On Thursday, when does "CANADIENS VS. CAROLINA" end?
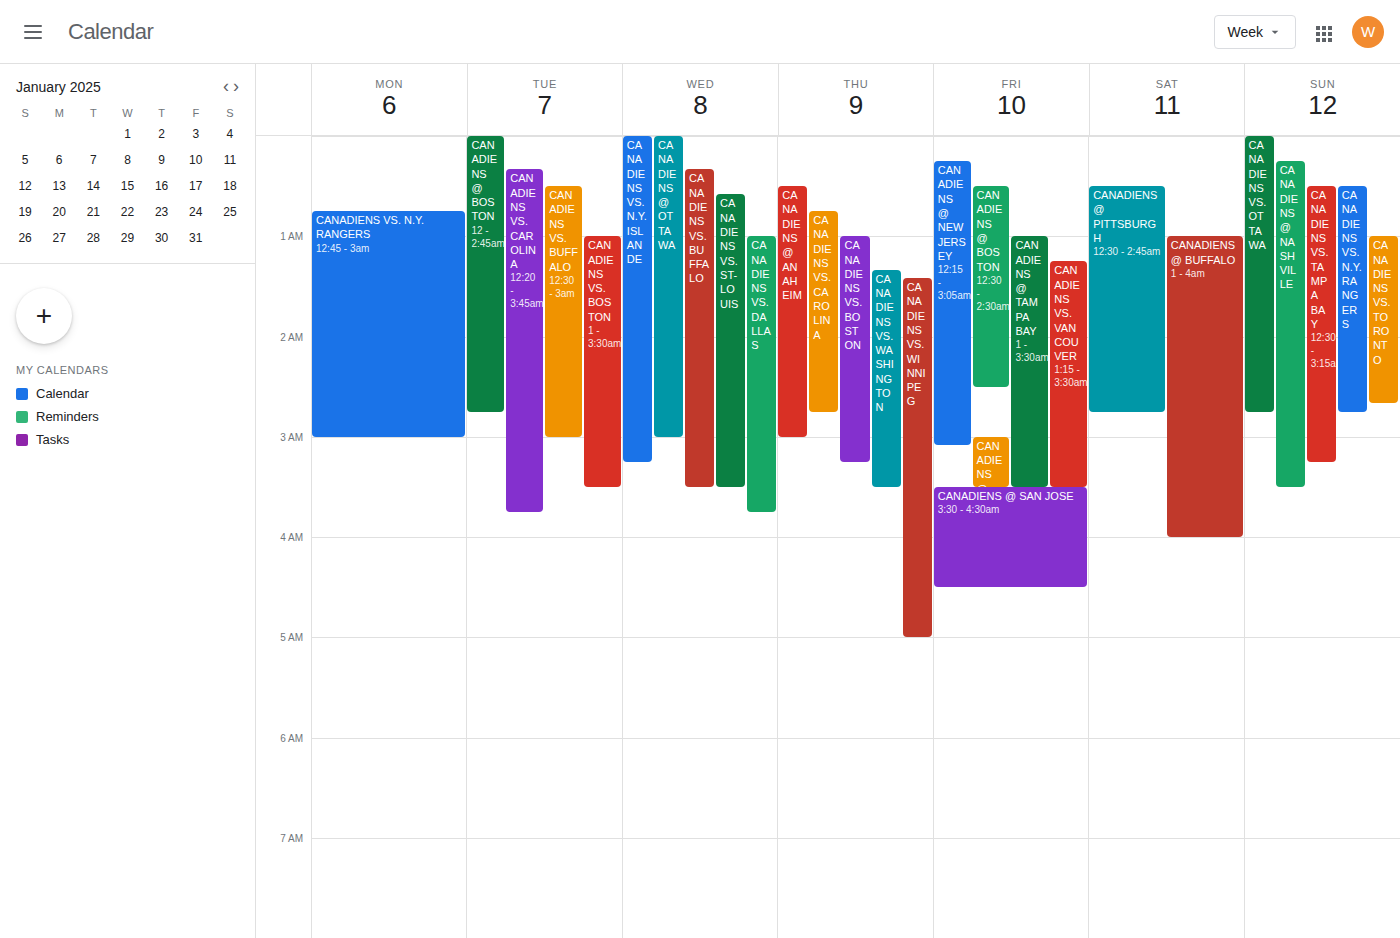
2:45 AM